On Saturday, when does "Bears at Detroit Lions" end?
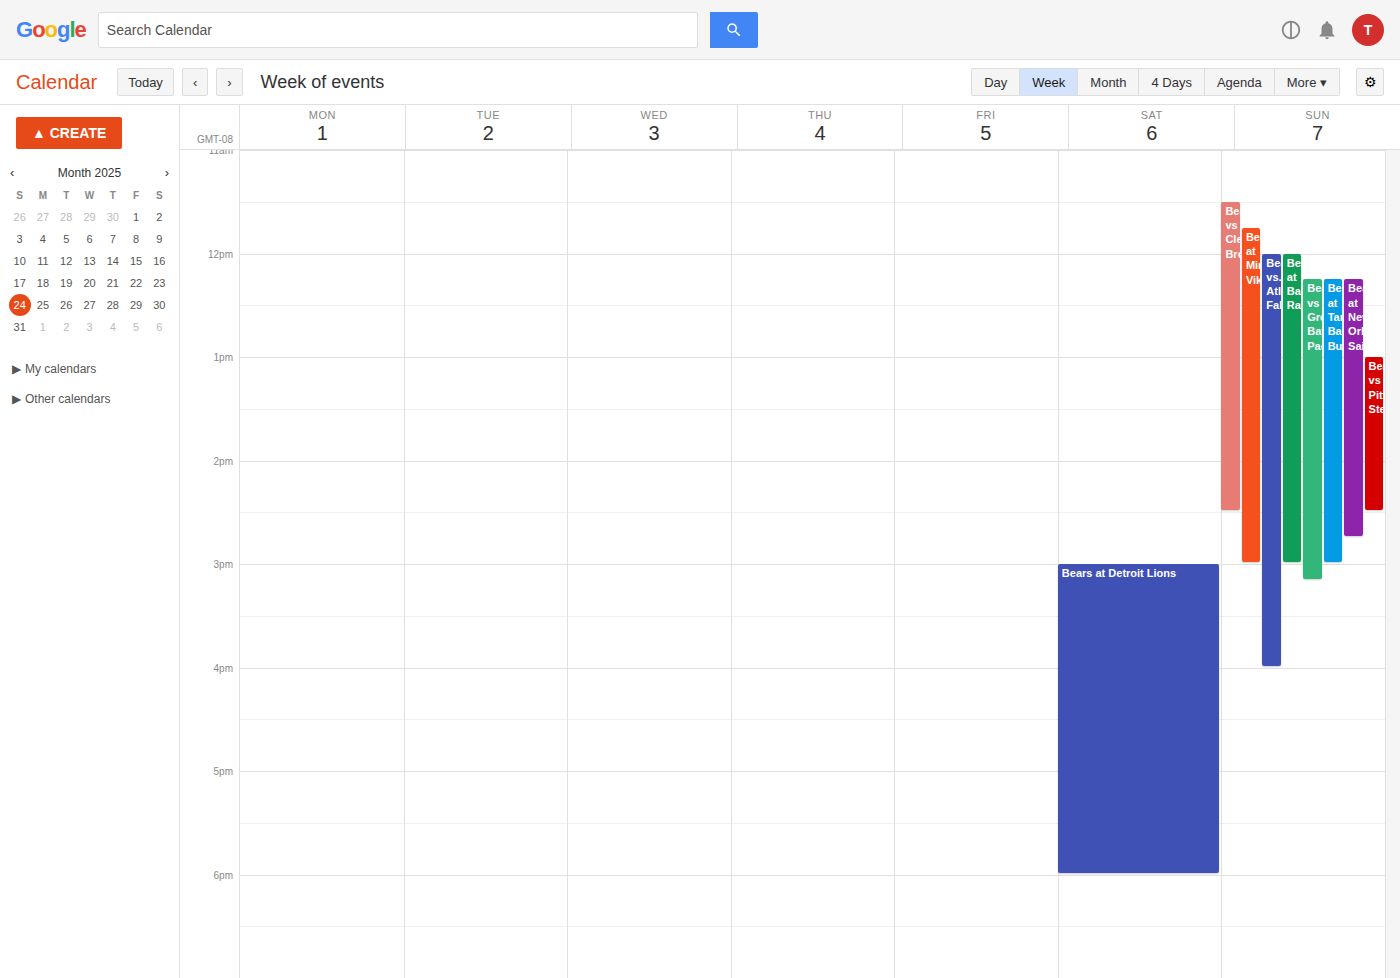
6:00 PM